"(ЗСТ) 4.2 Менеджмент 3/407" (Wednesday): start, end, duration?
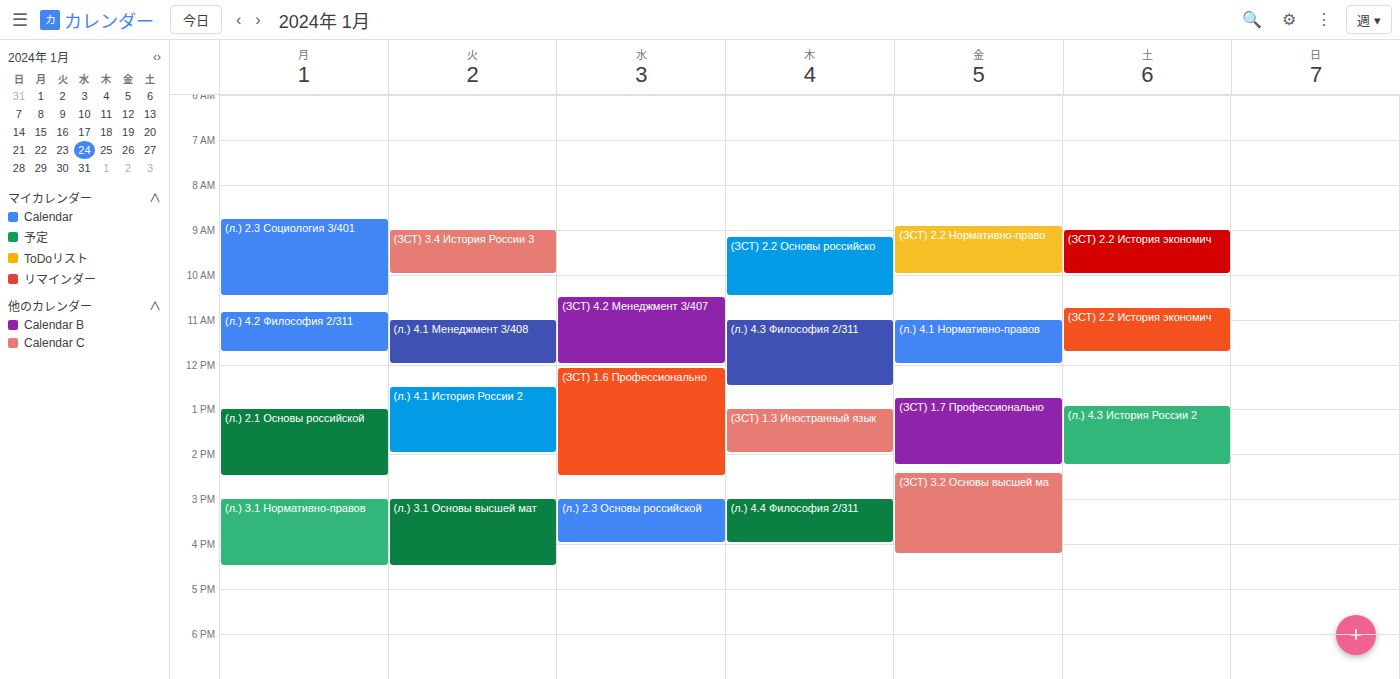
10:30 AM to 12:00 PM, 1 hour 30 minutes